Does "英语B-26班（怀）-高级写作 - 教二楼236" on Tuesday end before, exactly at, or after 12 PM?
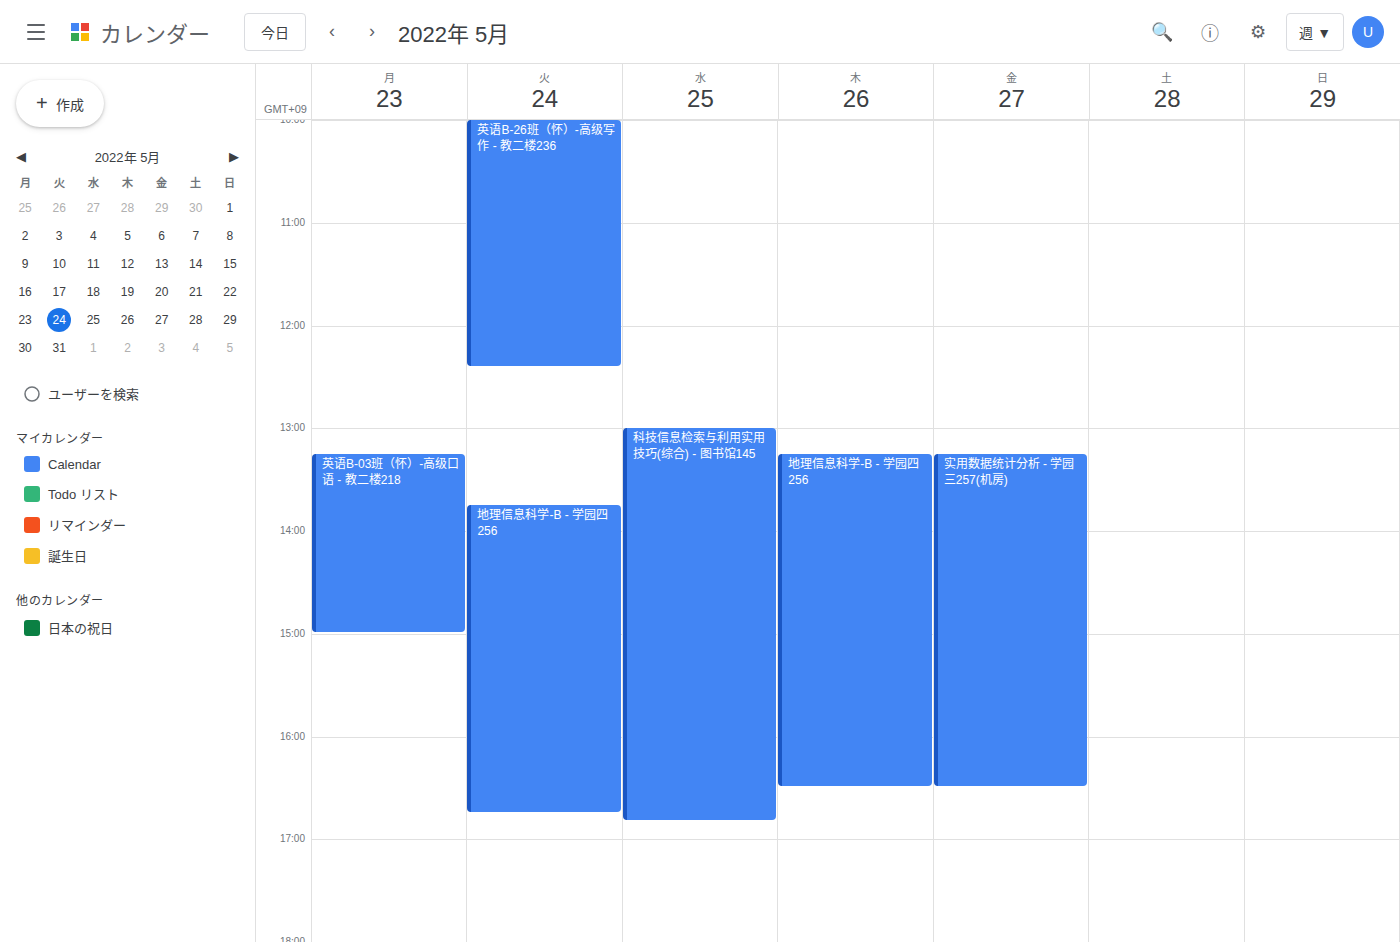
12:25 PM -- after 12 PM, 25 minutes below the 12 PM line.